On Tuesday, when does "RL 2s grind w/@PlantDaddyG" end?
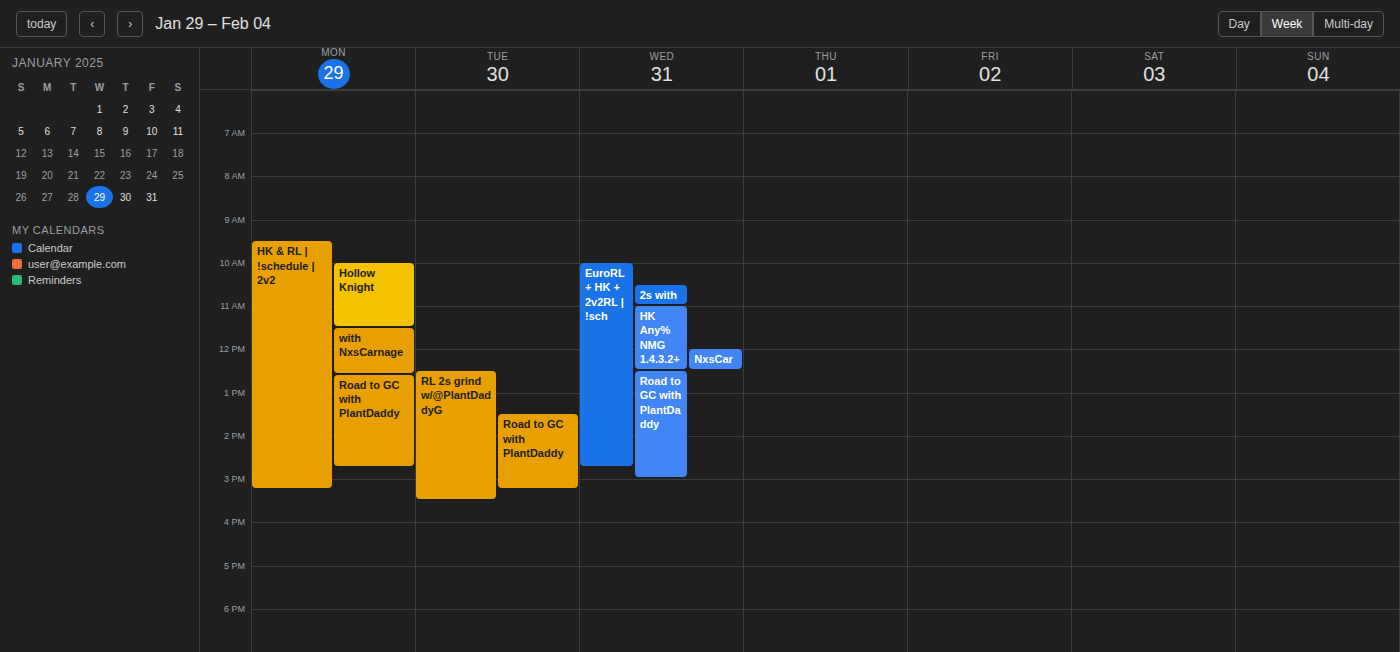
3:30 PM